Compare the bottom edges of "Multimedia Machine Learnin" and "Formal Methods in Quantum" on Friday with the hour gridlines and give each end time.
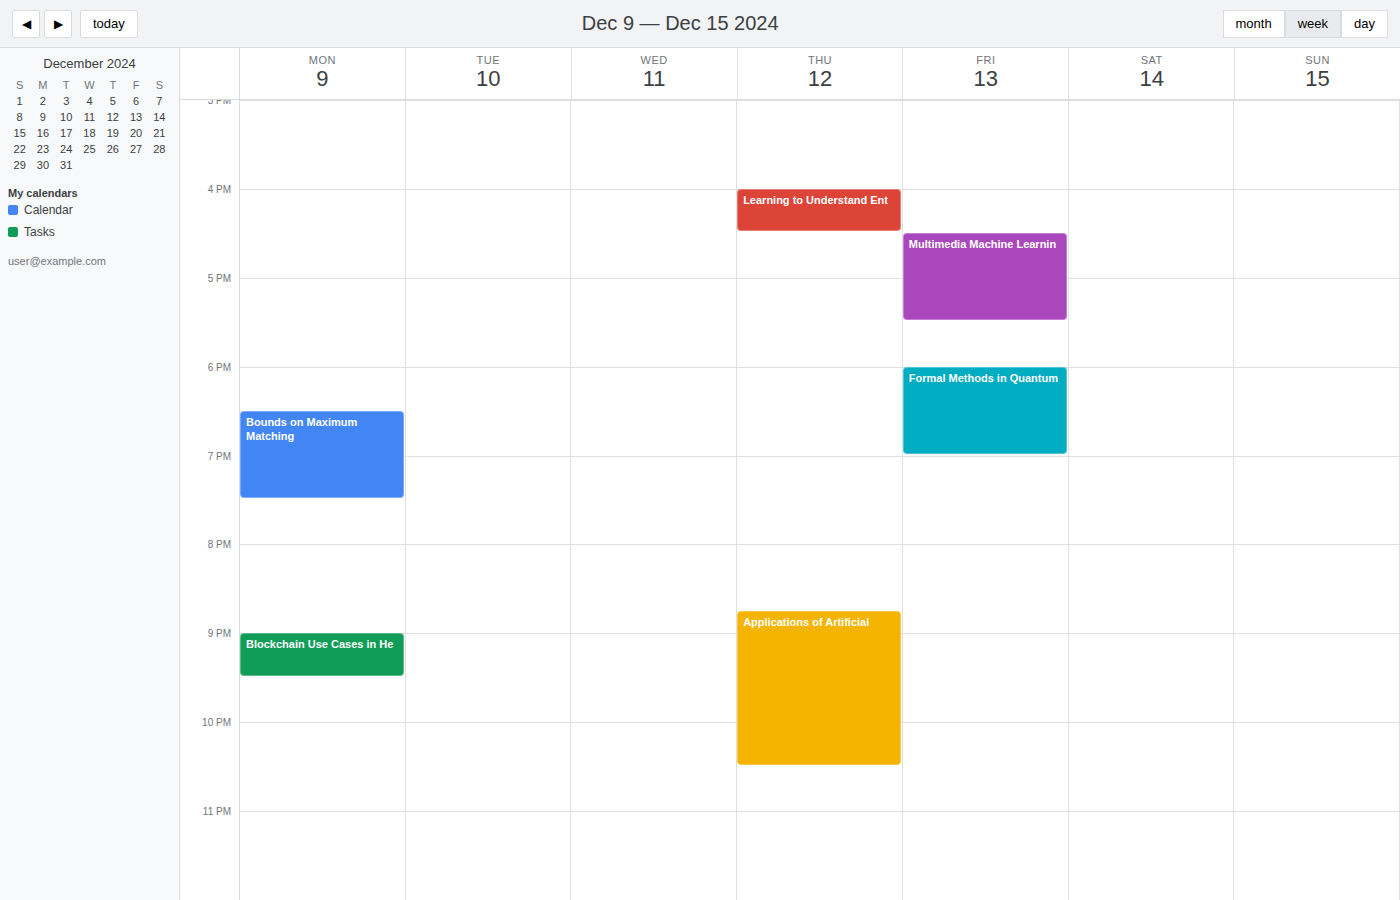
"Multimedia Machine Learnin": 5:30 PM, halfway between the 5 PM and 6 PM lines. "Formal Methods in Quantum": 7:00 PM, exactly on the 7 PM line.